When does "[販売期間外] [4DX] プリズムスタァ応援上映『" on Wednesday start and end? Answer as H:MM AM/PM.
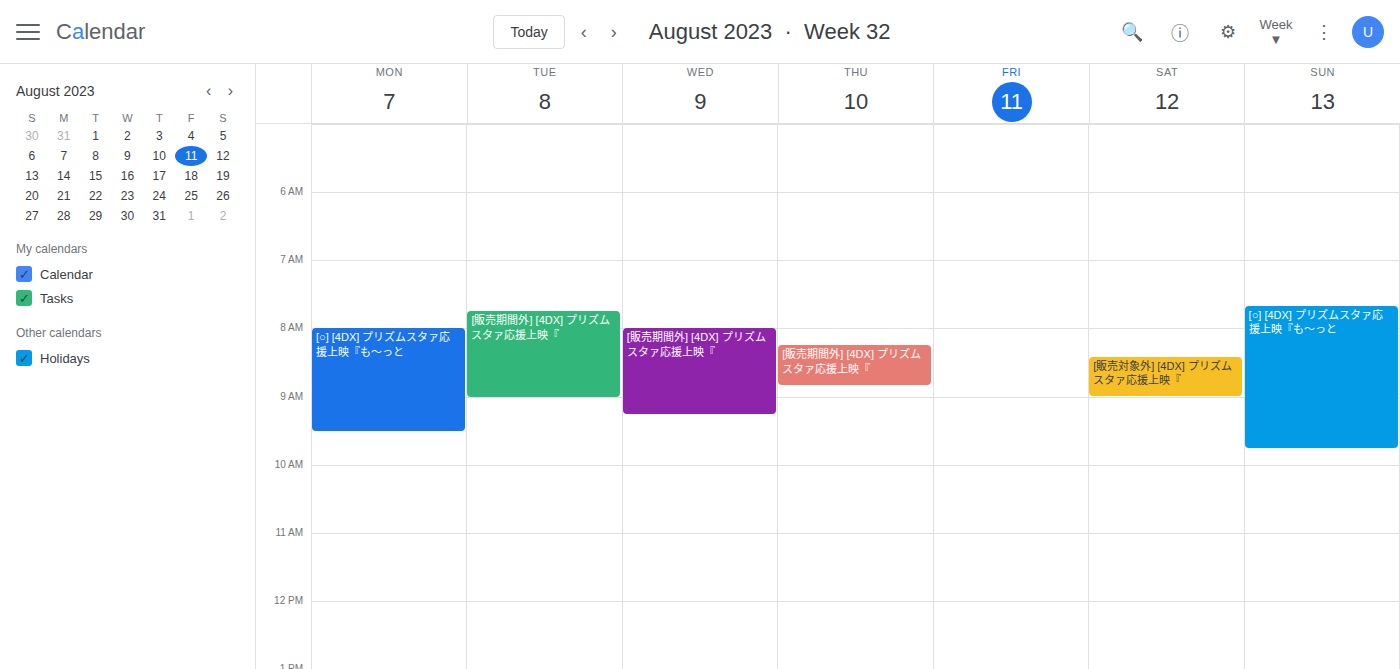
8:00 AM to 9:15 AM